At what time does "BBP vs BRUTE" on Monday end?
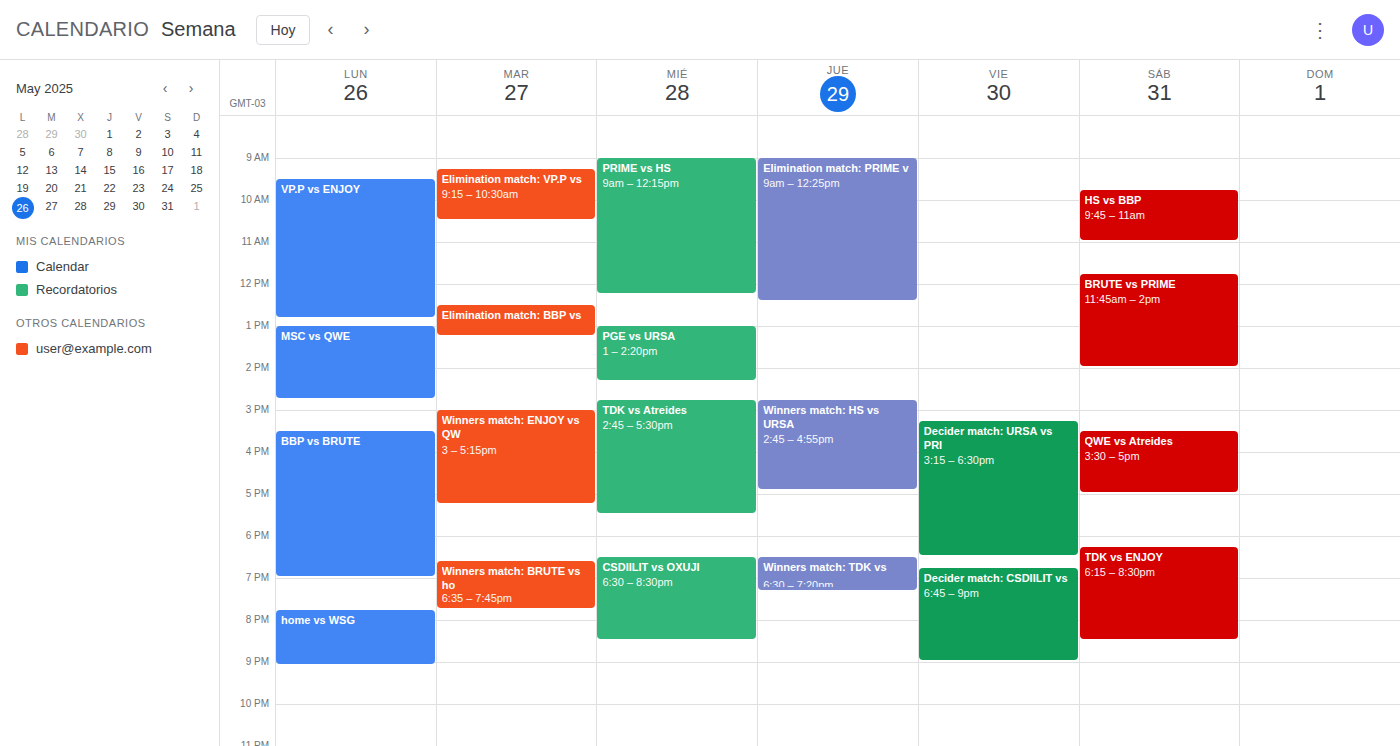
19:00